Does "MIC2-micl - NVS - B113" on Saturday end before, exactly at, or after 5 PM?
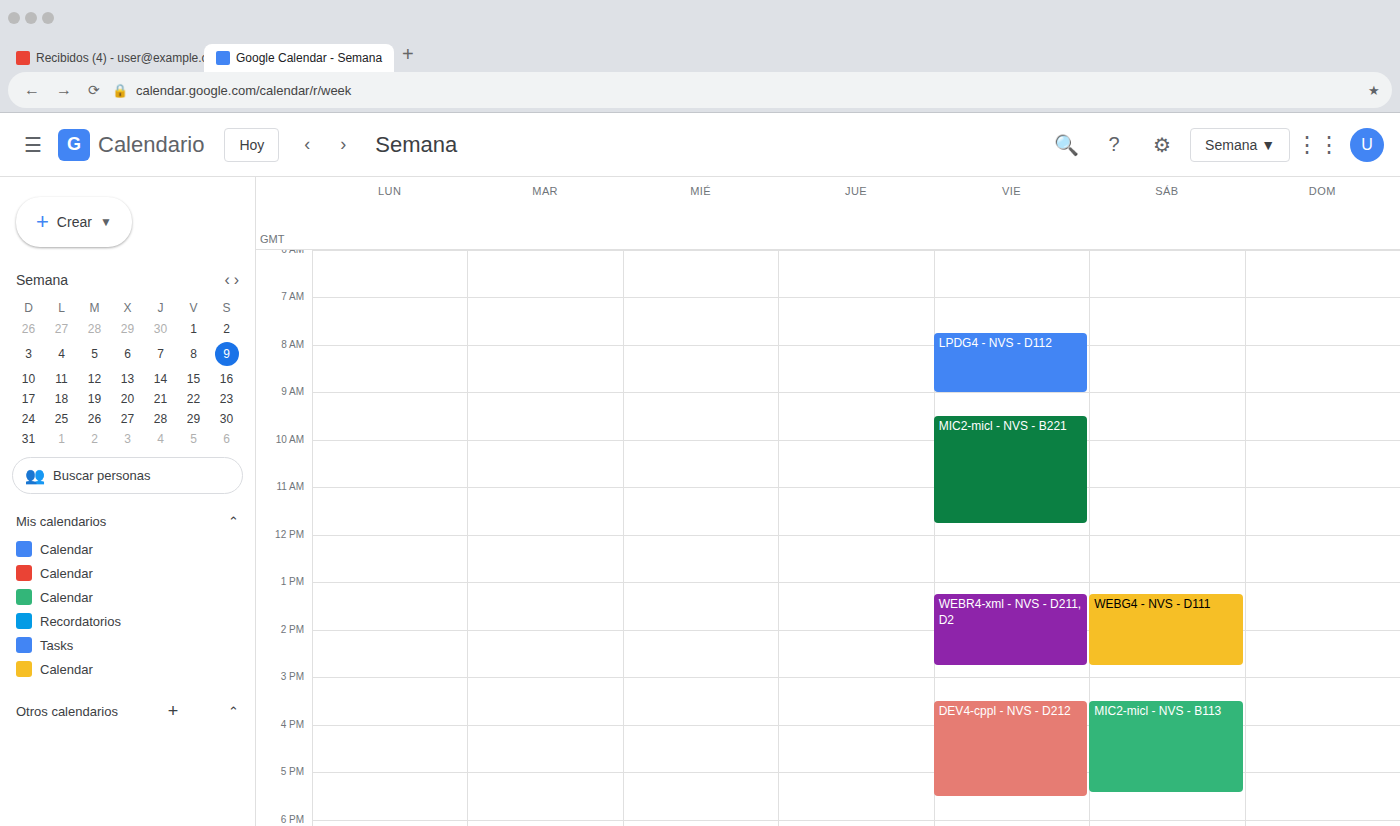
5:25 PM -- after 5 PM, 25 minutes below the 5 PM line.